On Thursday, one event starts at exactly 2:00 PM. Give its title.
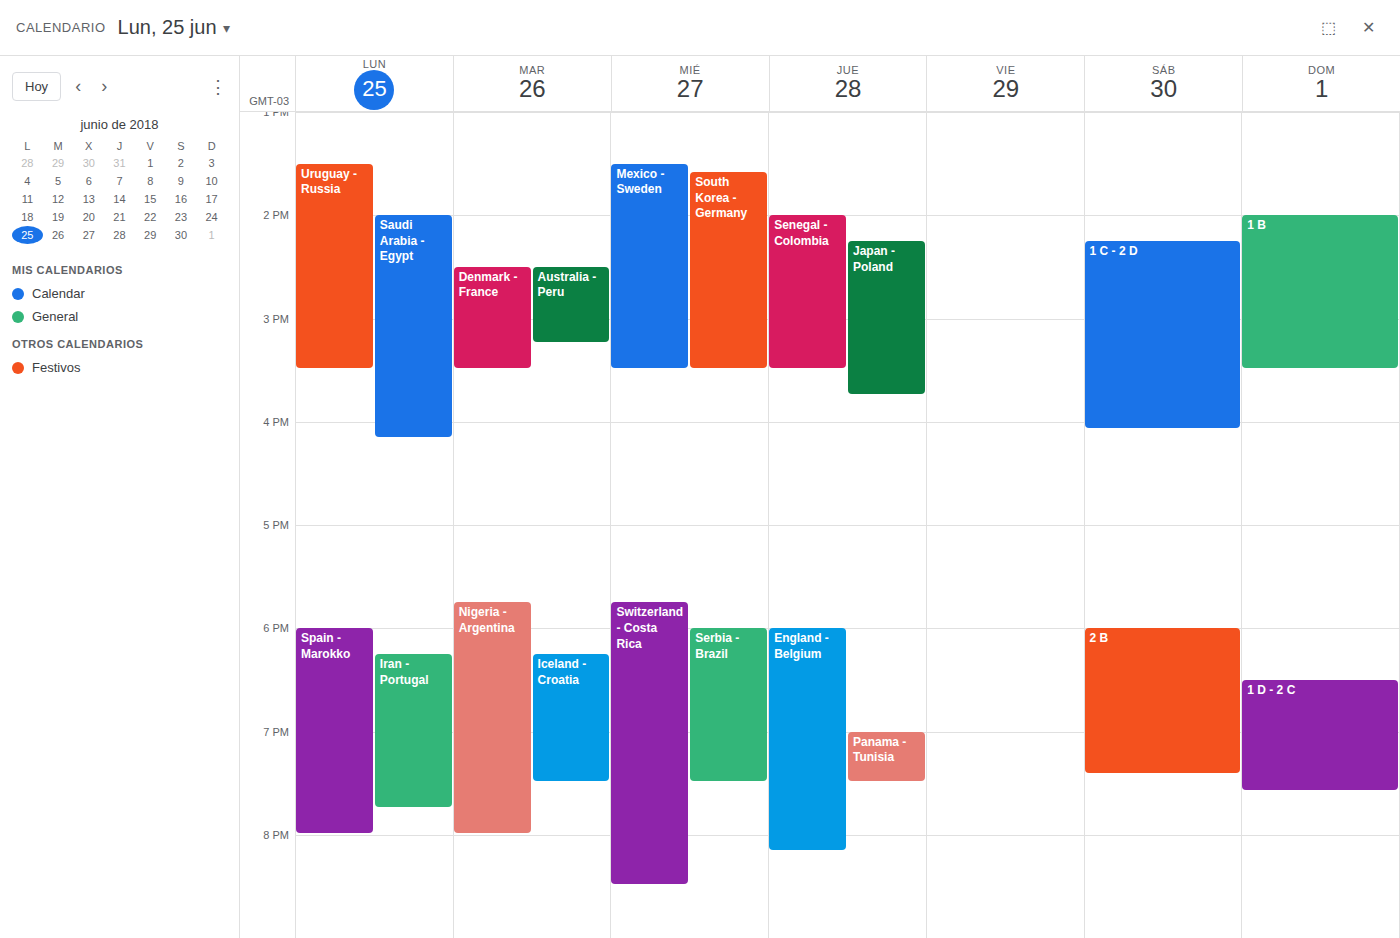
"Senegal - Colombia"